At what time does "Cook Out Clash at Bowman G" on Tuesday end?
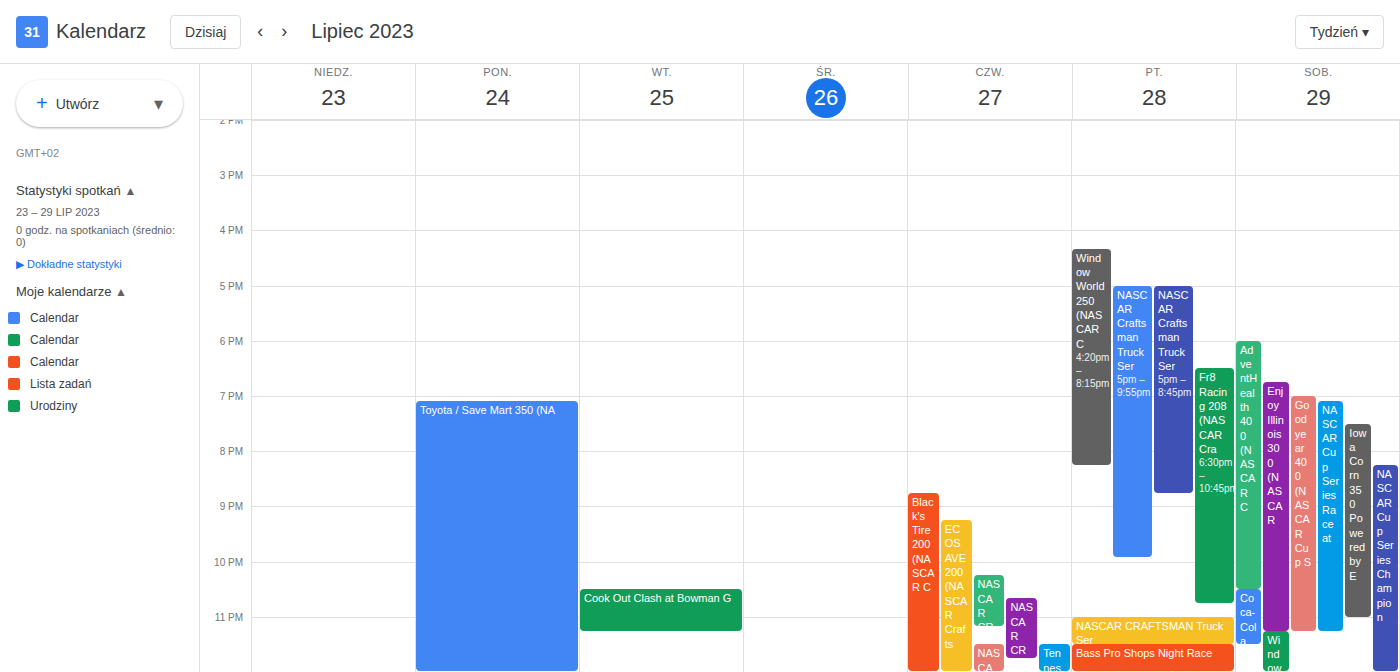
11:15 PM